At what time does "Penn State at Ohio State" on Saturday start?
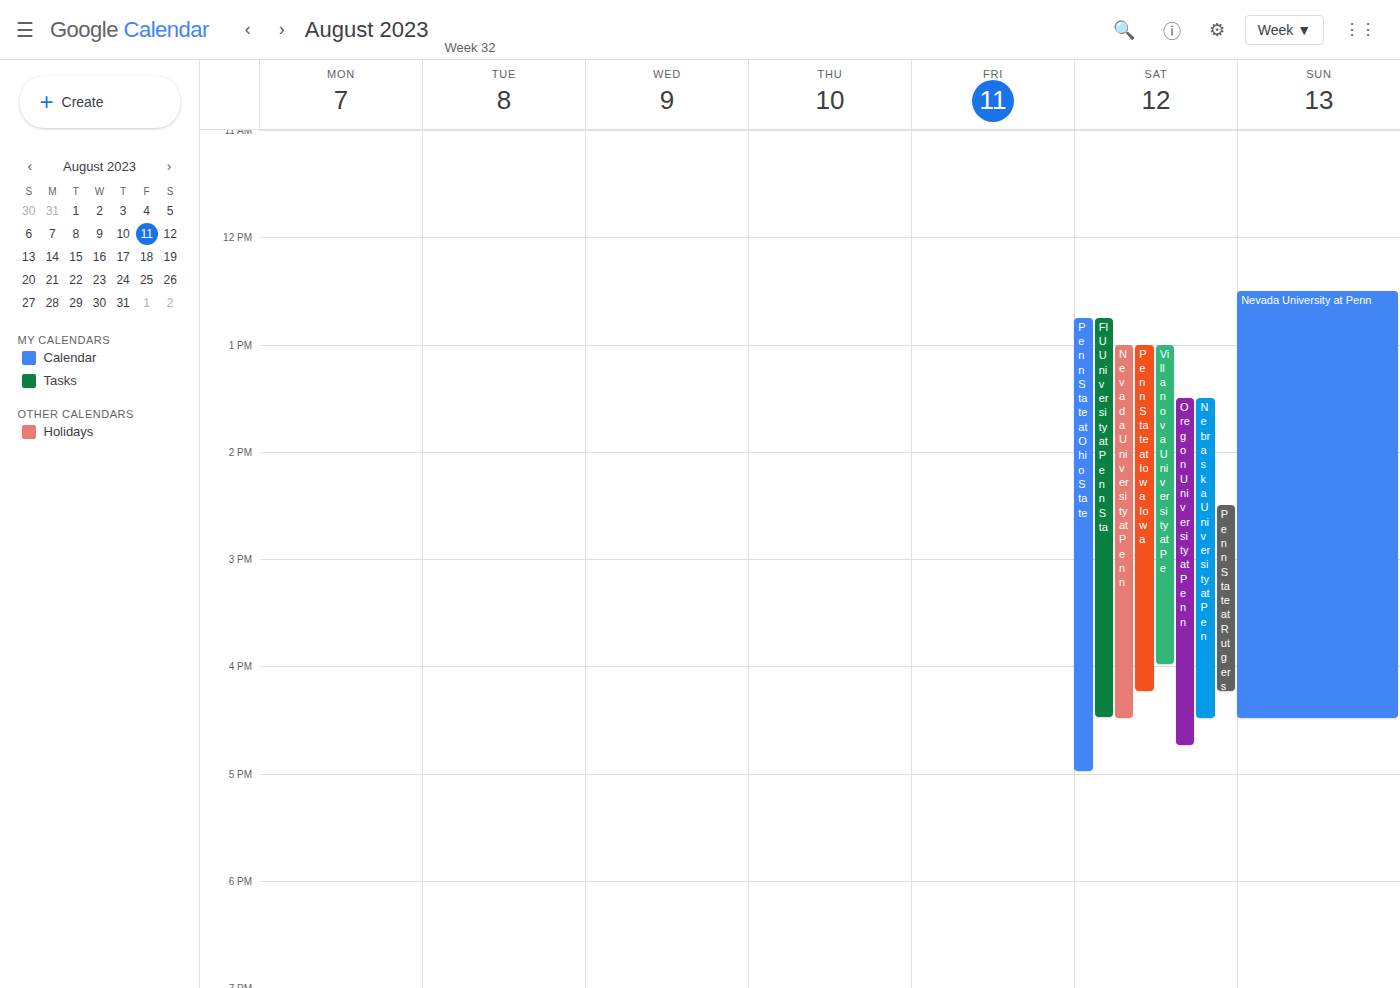
12:45 PM